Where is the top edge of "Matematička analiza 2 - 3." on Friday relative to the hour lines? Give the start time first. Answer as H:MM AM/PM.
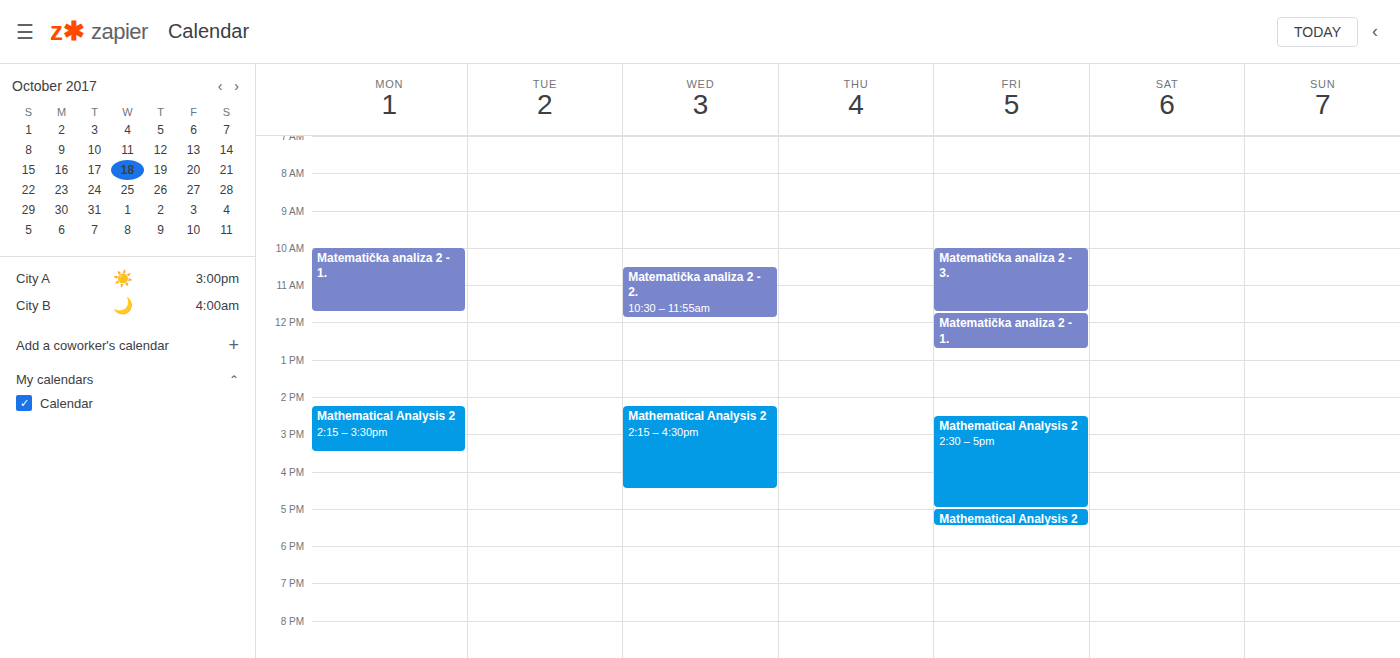
10:00 AM -- exactly on the 10 AM line.